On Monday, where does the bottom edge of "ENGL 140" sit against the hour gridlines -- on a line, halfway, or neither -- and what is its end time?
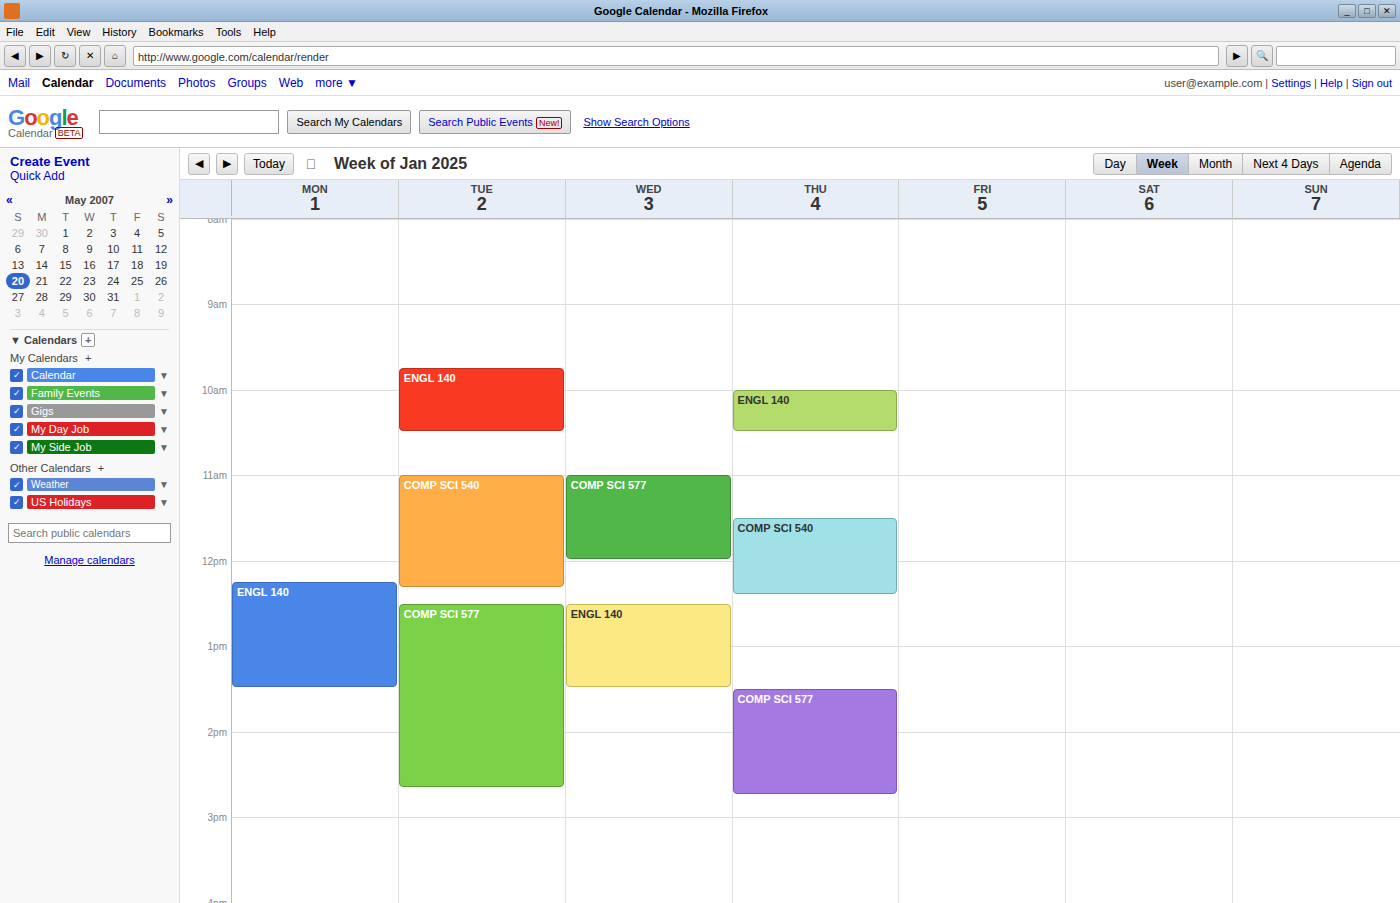
1:30 PM -- halfway between the 1 PM and 2 PM lines.